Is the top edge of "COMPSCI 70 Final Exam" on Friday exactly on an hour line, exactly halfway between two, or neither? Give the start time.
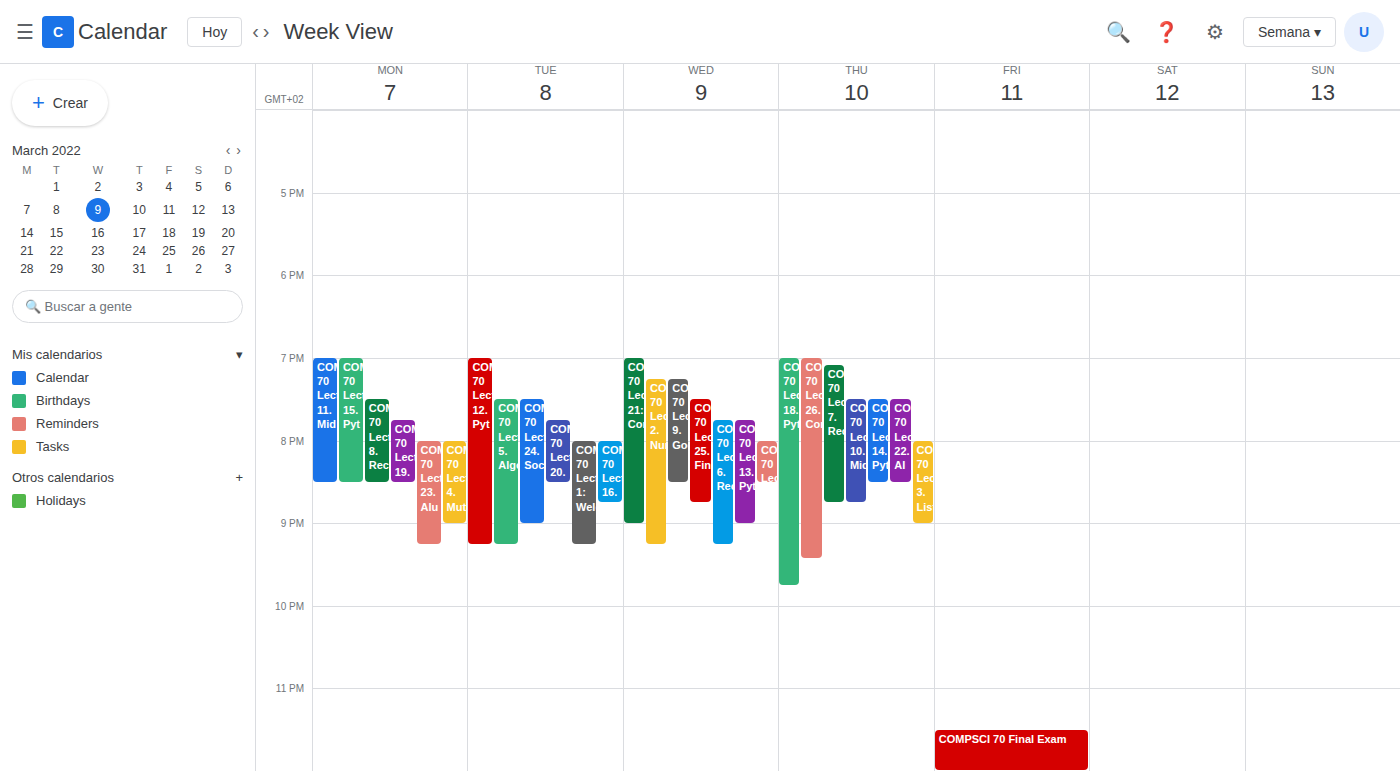
11:30 PM -- halfway between the 11 PM and 12 AM lines.